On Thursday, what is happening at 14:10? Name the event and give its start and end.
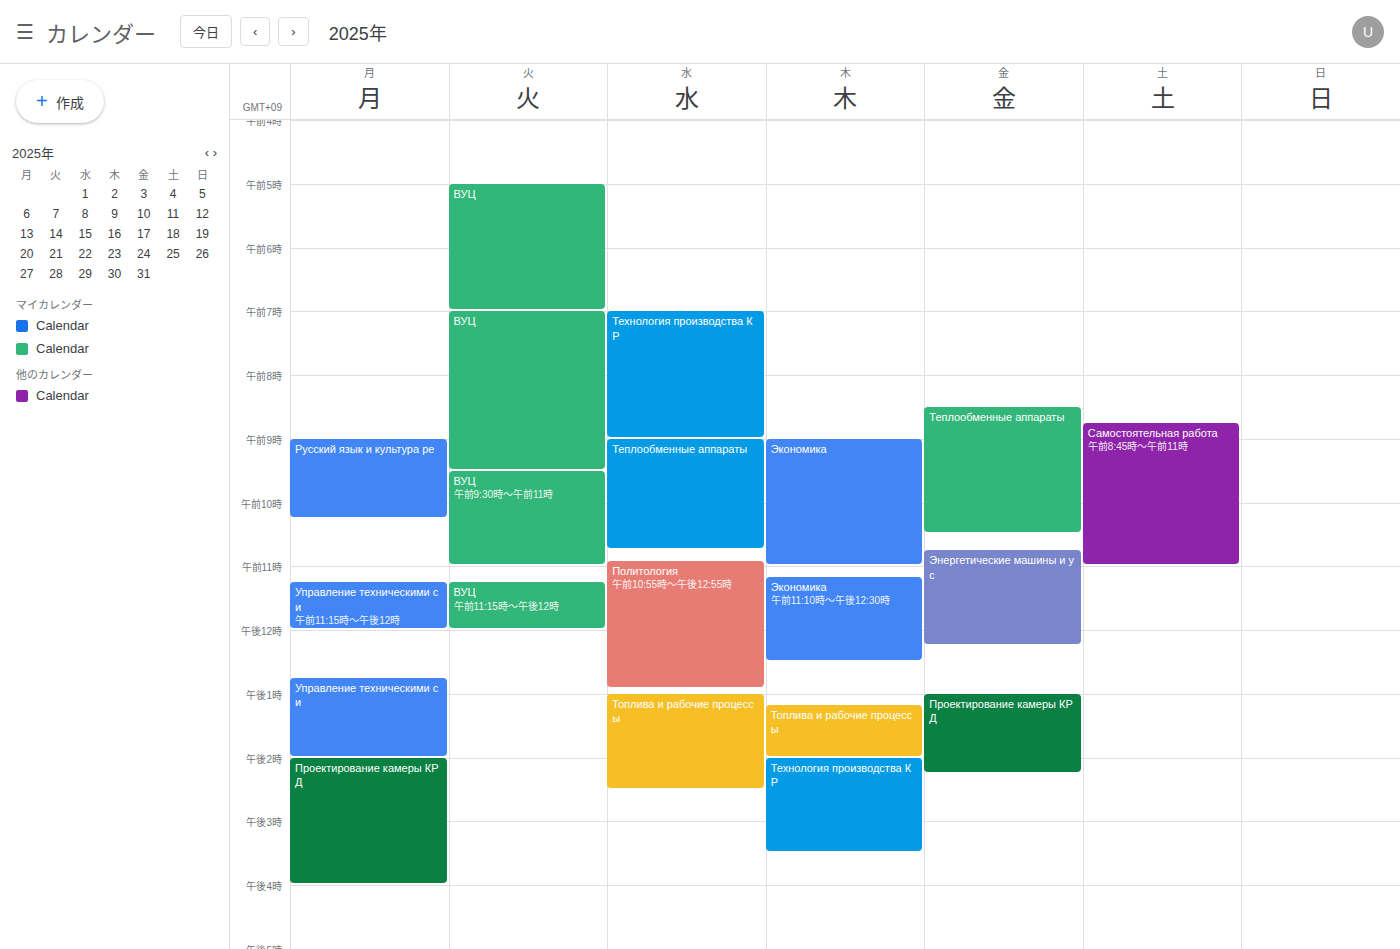
"Технология производства КР", 14:00 to 15:30